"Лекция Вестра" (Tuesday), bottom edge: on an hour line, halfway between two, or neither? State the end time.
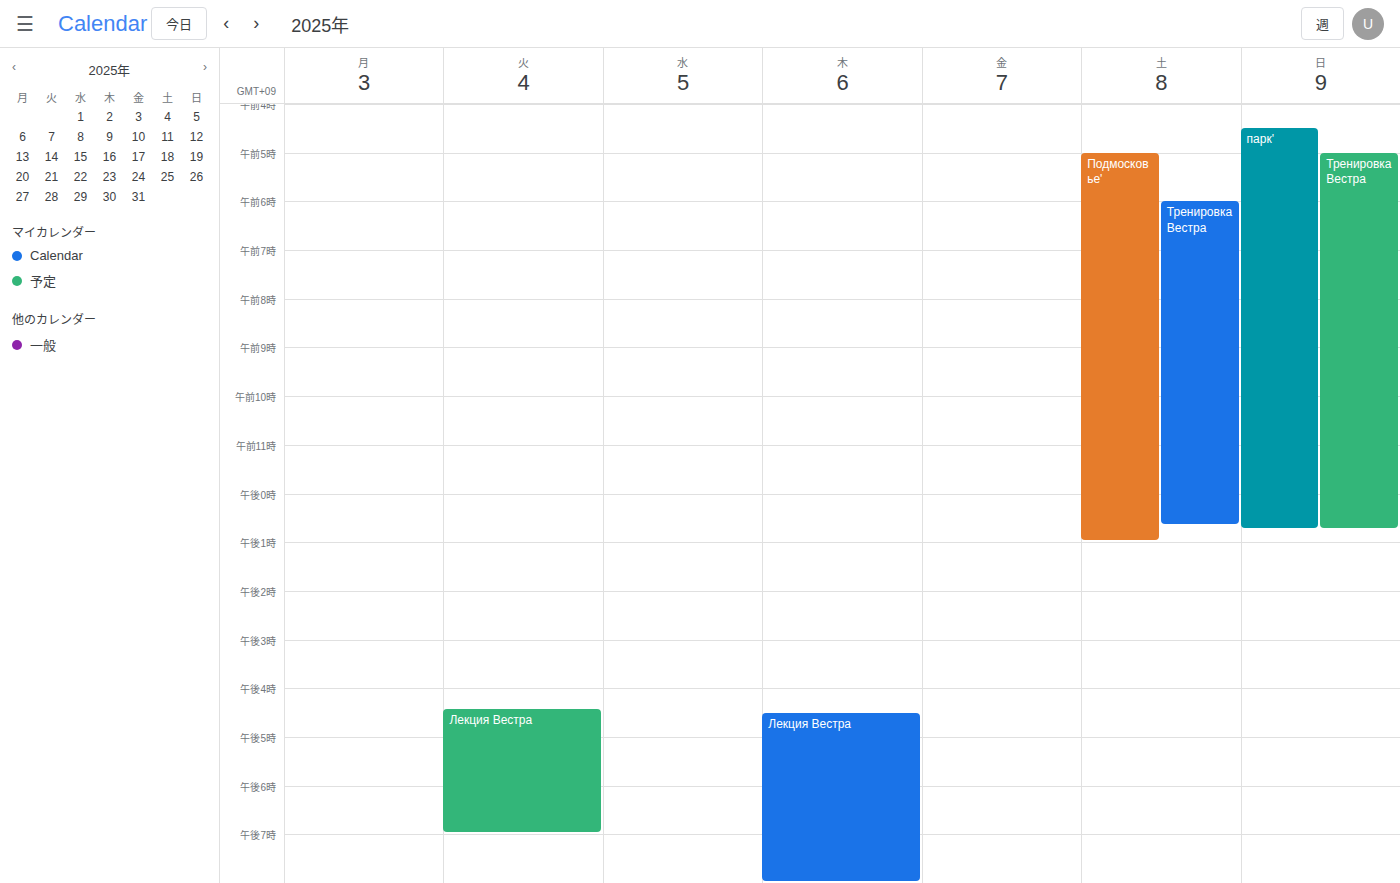
7:00 PM -- exactly on the 7 PM line.